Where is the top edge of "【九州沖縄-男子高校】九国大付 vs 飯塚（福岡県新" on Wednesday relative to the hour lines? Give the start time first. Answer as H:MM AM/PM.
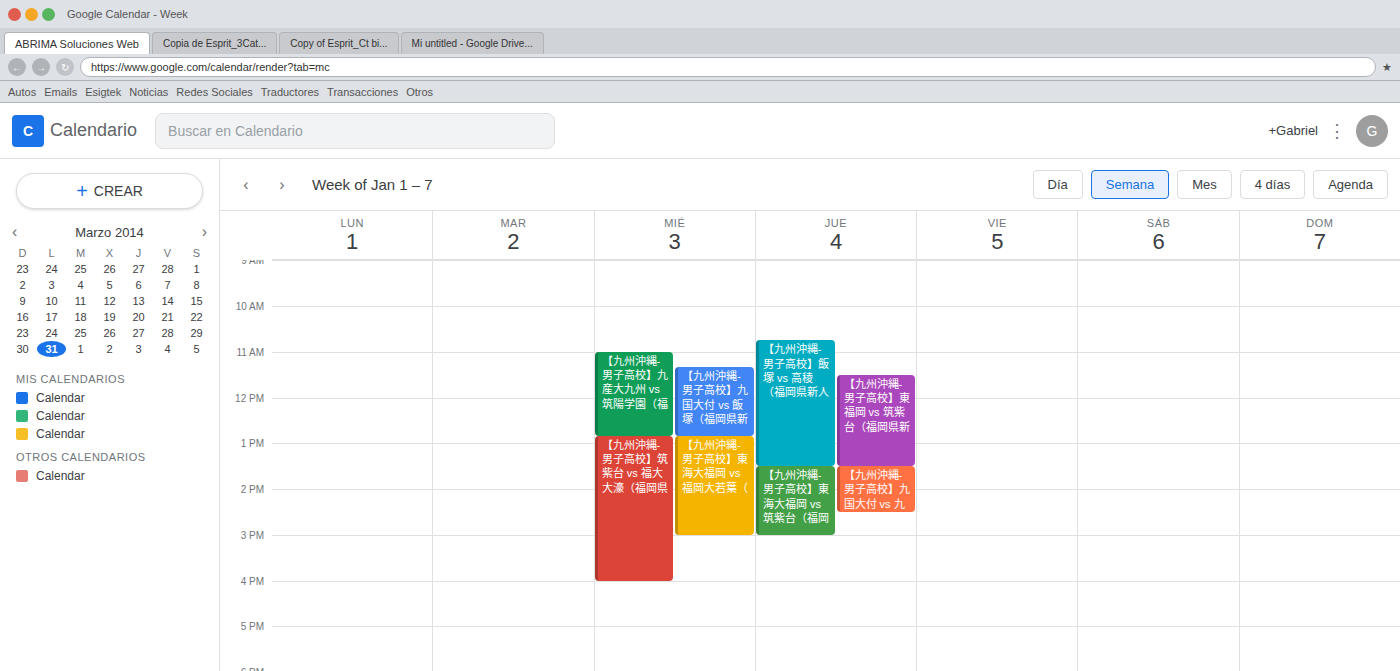
11:20 AM -- neither: 20 minutes below the 11 AM line and 40 minutes above the 12 PM line.